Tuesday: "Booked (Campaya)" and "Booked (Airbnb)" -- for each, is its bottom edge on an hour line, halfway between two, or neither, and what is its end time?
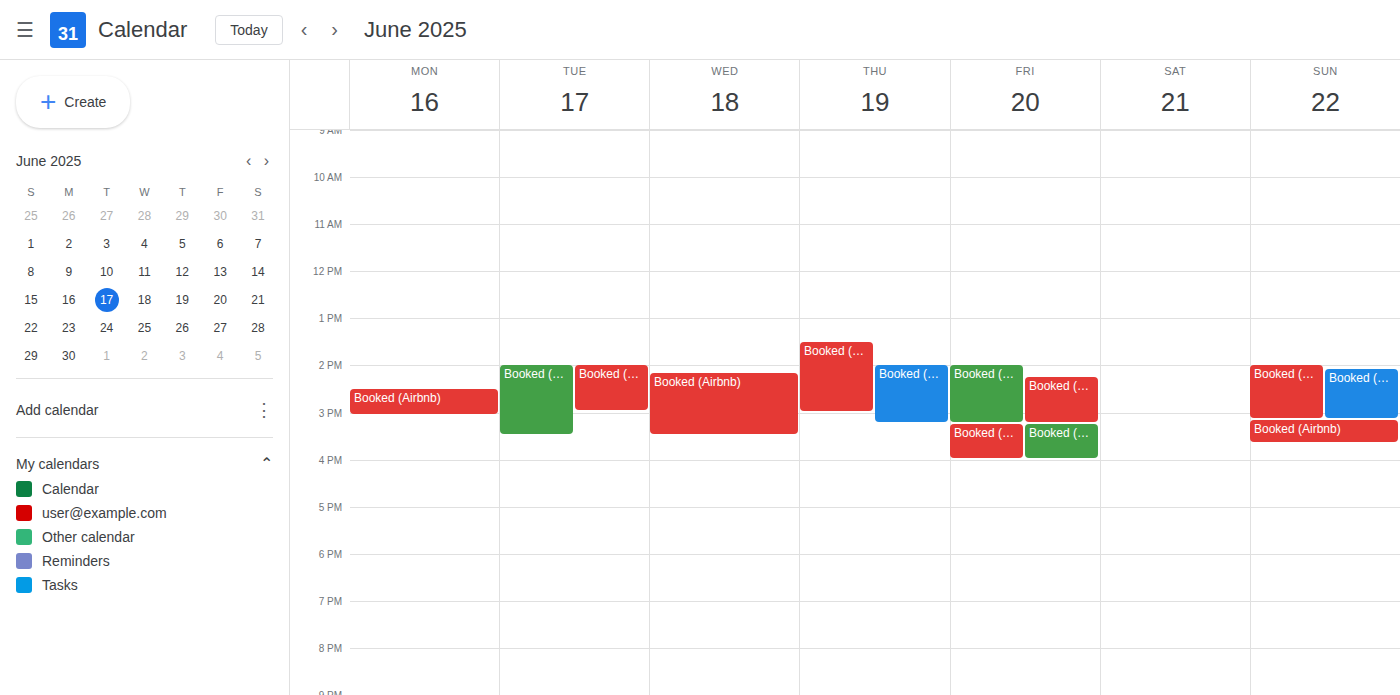
"Booked (Campaya)": 3:30 PM, halfway between the 3 PM and 4 PM lines. "Booked (Airbnb)": 3:00 PM, exactly on the 3 PM line.